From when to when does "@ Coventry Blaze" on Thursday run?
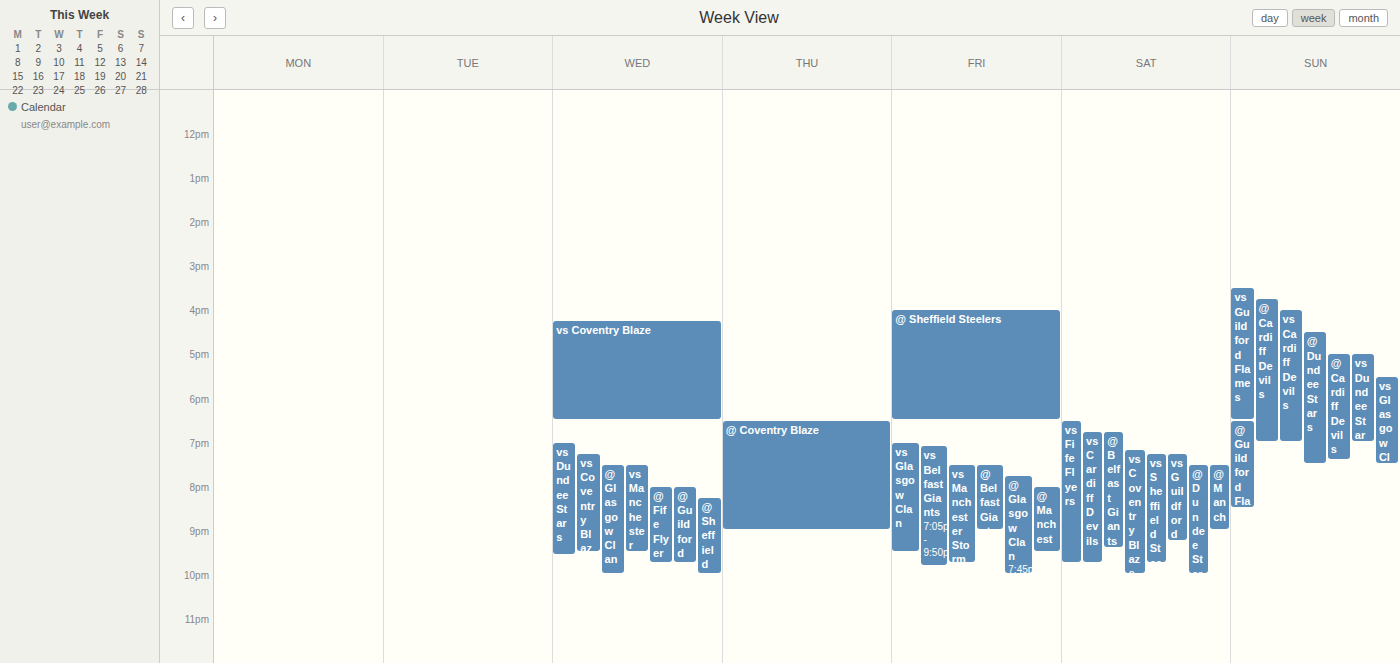
6:30 PM to 9:00 PM